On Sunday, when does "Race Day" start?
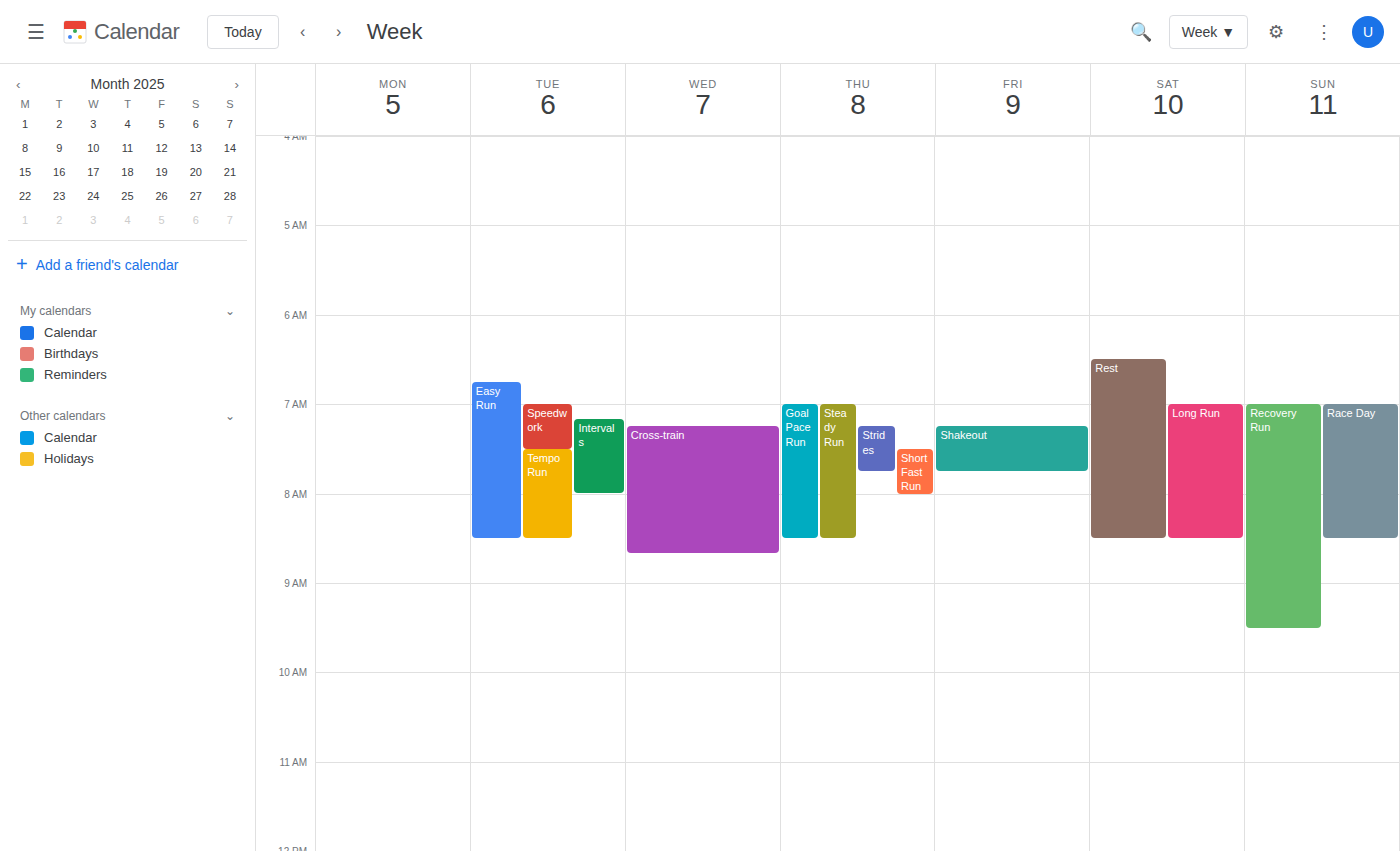
07:00